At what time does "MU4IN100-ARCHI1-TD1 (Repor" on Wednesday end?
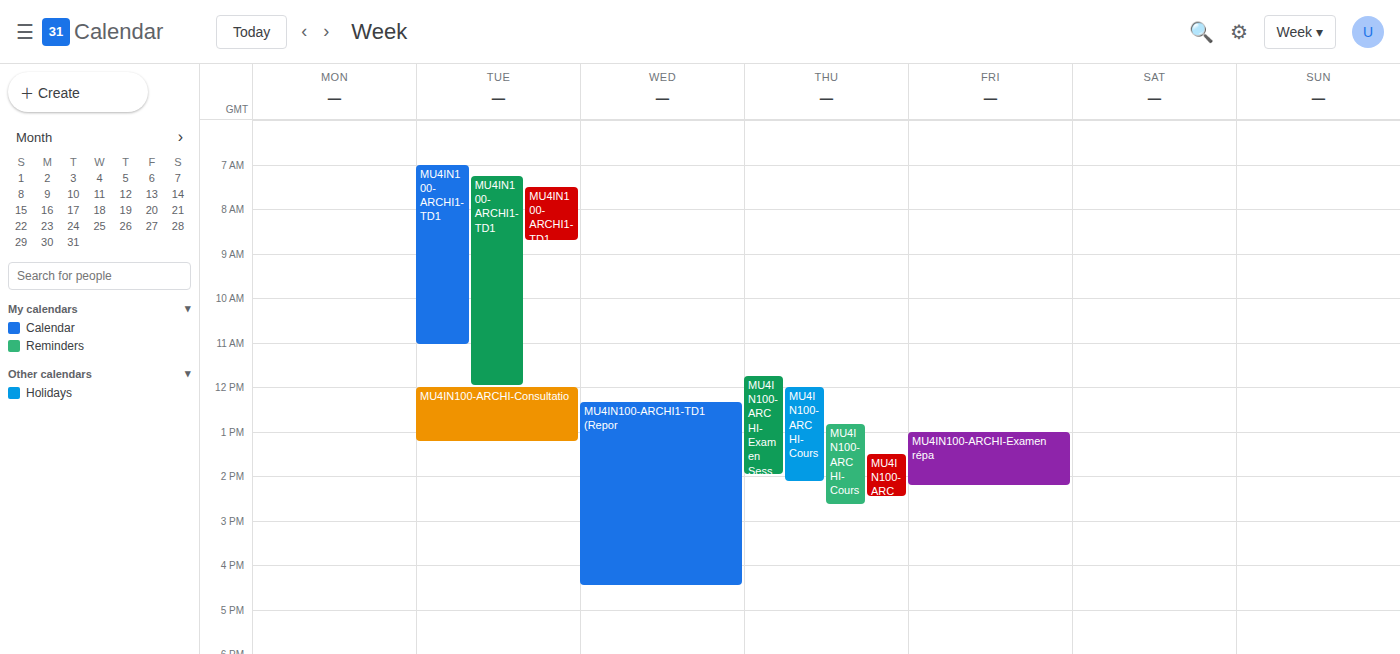
16:30